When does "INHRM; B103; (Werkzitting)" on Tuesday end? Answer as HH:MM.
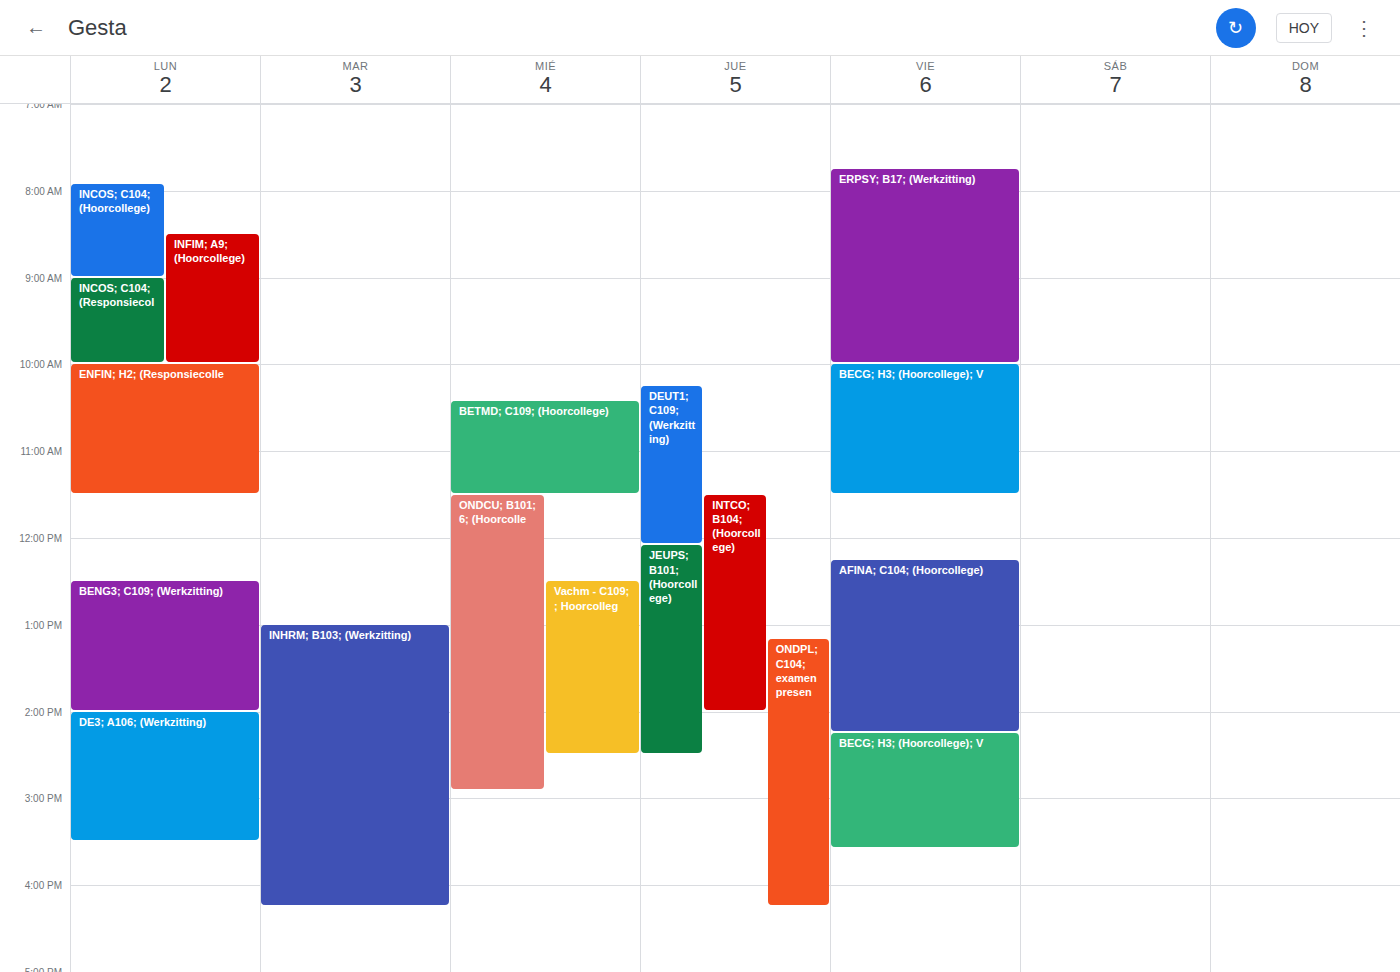
16:15